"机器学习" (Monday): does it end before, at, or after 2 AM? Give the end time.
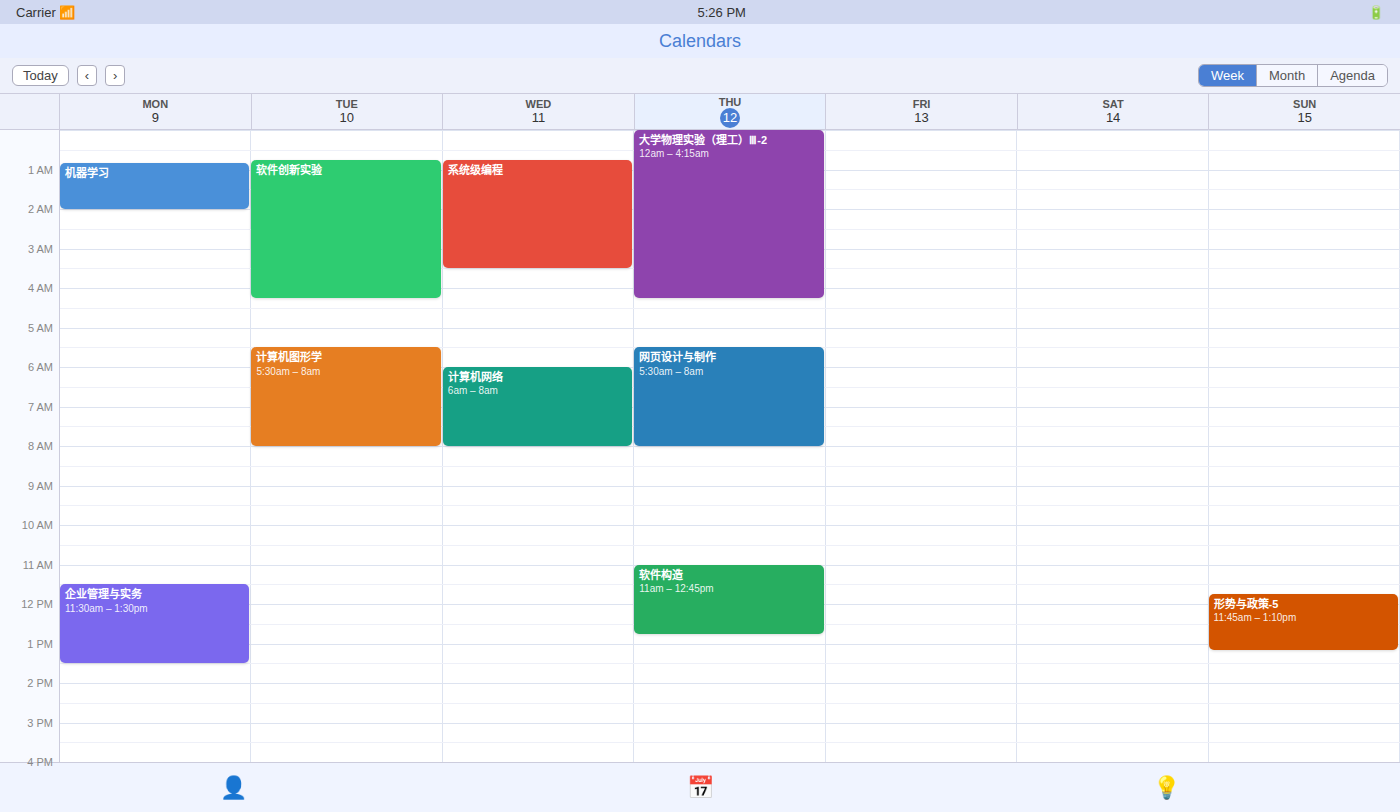
2:00 AM -- exactly at 2 AM, on the 2 AM line.